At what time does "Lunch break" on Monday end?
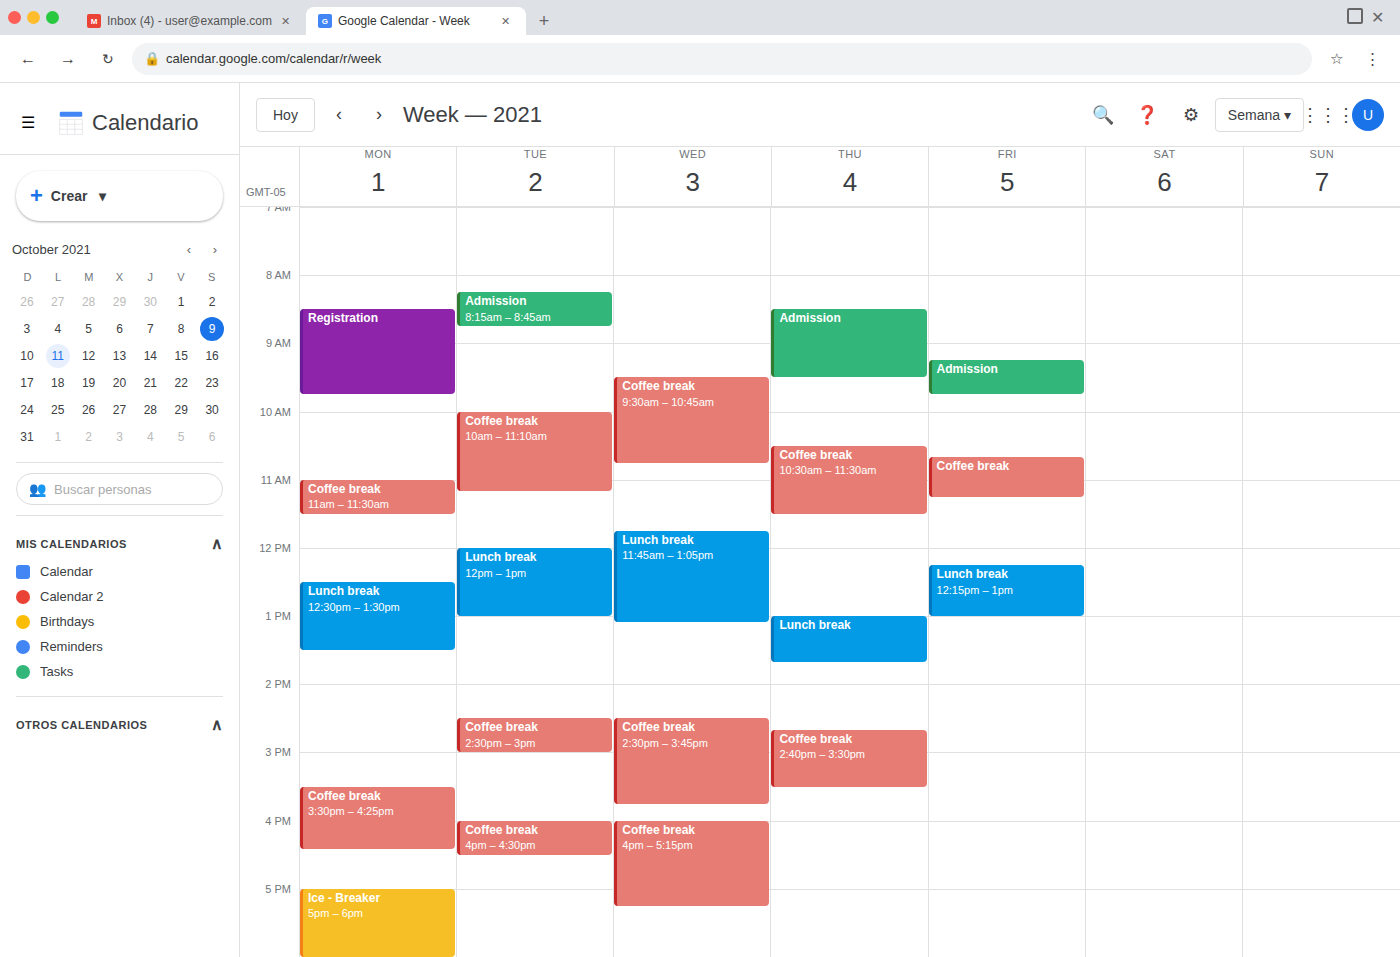
1:30 PM